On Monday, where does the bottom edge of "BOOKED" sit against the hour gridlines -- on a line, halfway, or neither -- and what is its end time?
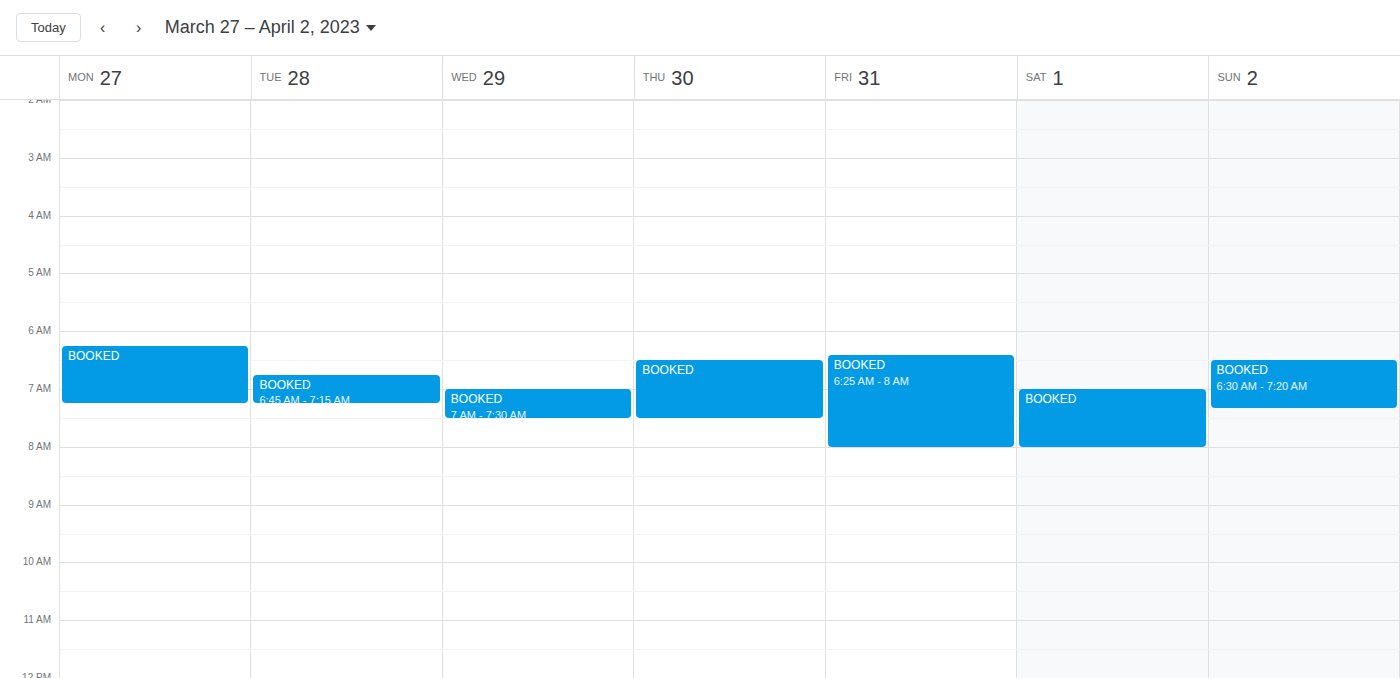
7:15 AM -- neither: a quarter of the way from the 7 AM line to the 8 AM line.